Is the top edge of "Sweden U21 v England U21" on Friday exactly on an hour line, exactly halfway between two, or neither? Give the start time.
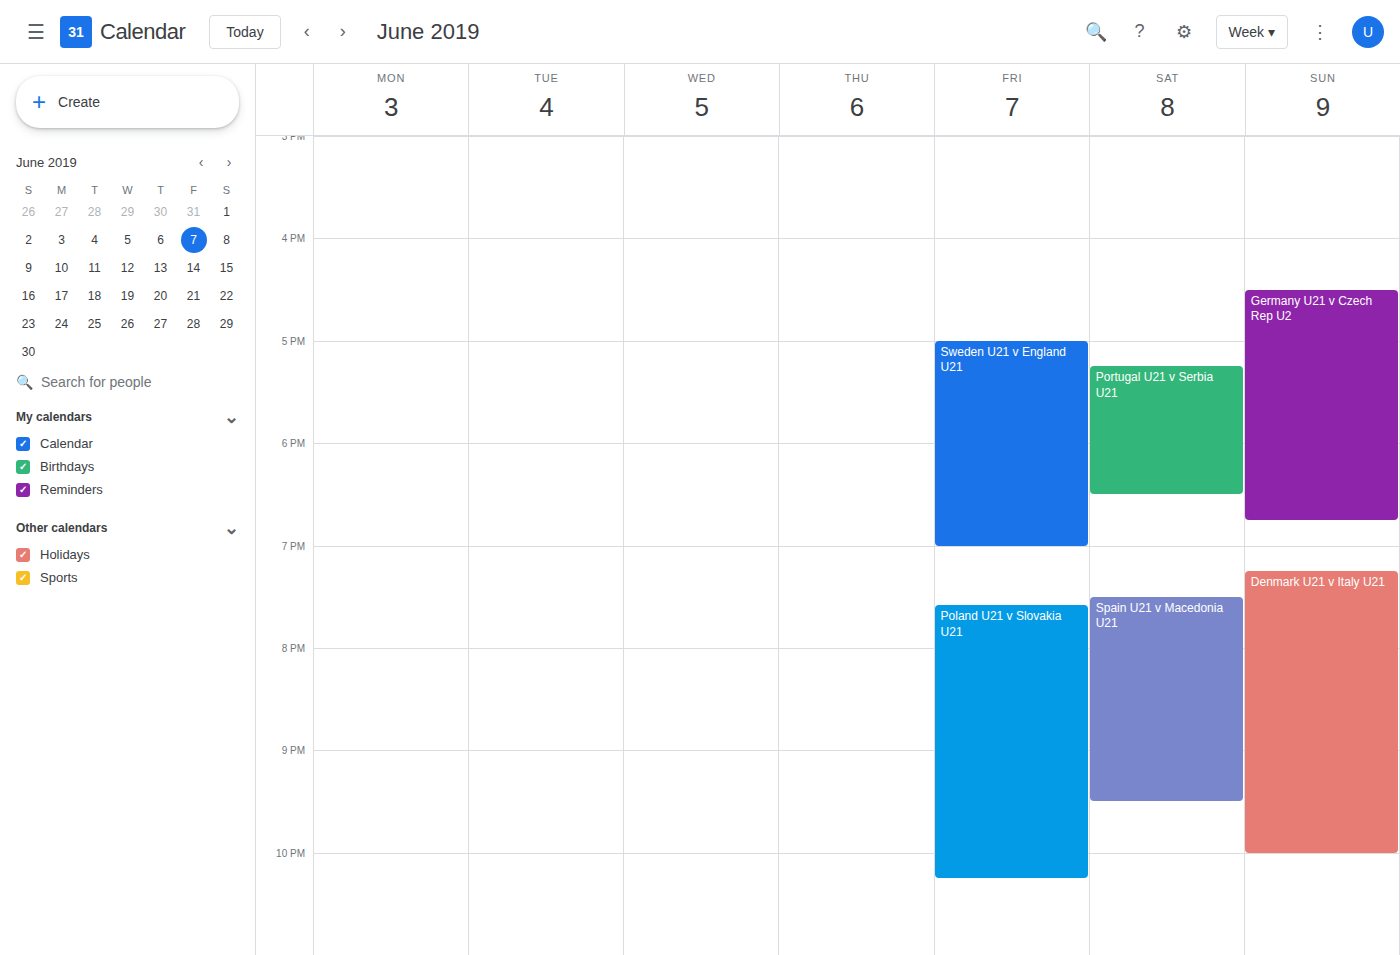
5:00 PM -- exactly on the 5 PM line.